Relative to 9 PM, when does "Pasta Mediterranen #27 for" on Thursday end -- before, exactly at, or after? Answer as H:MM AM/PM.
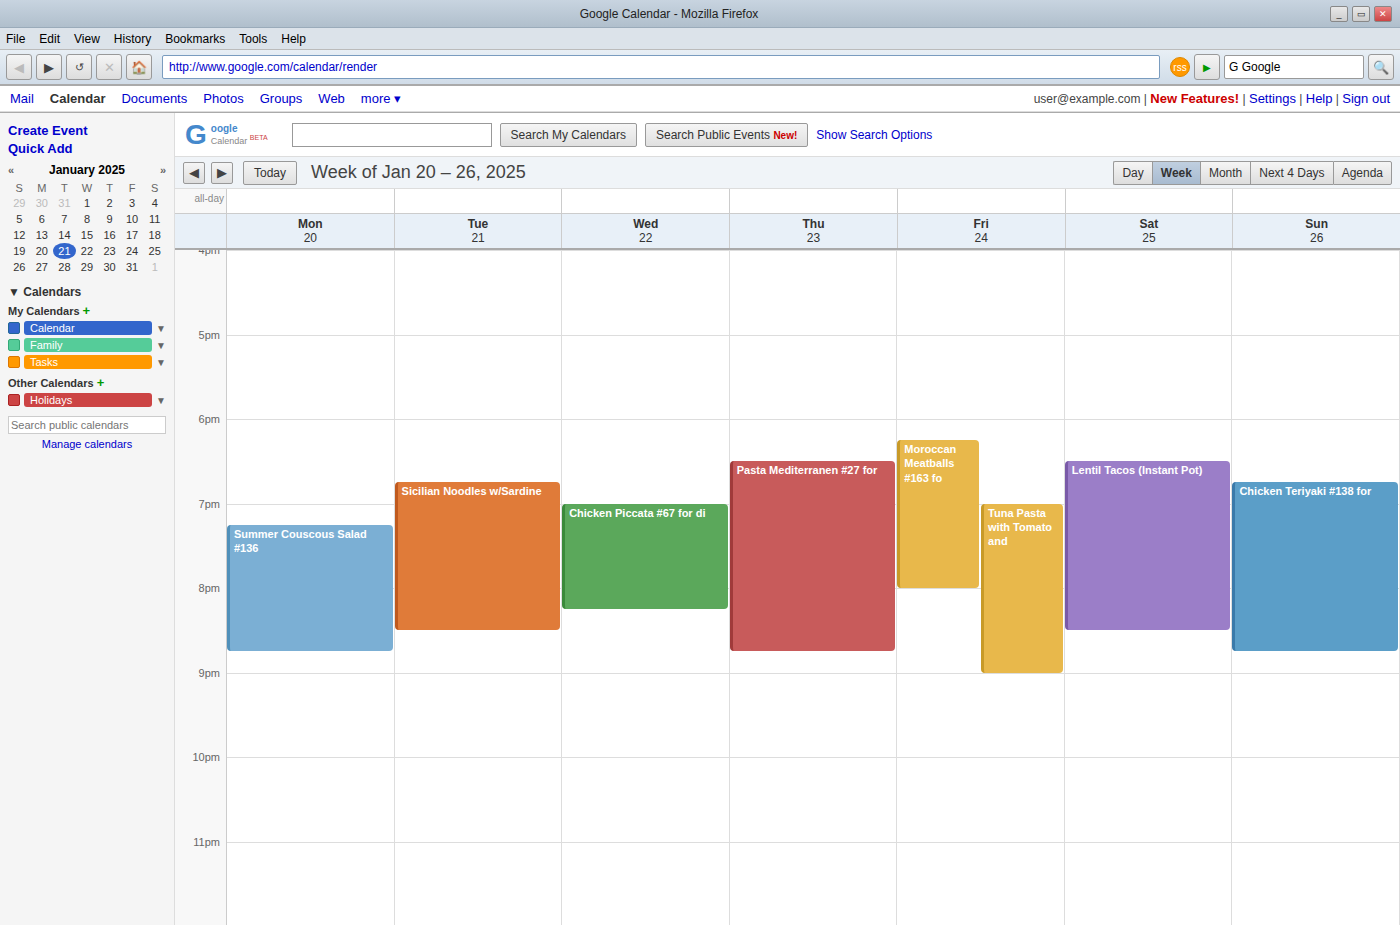
8:45 PM -- before 9 PM, 15 minutes above the 9 PM line.